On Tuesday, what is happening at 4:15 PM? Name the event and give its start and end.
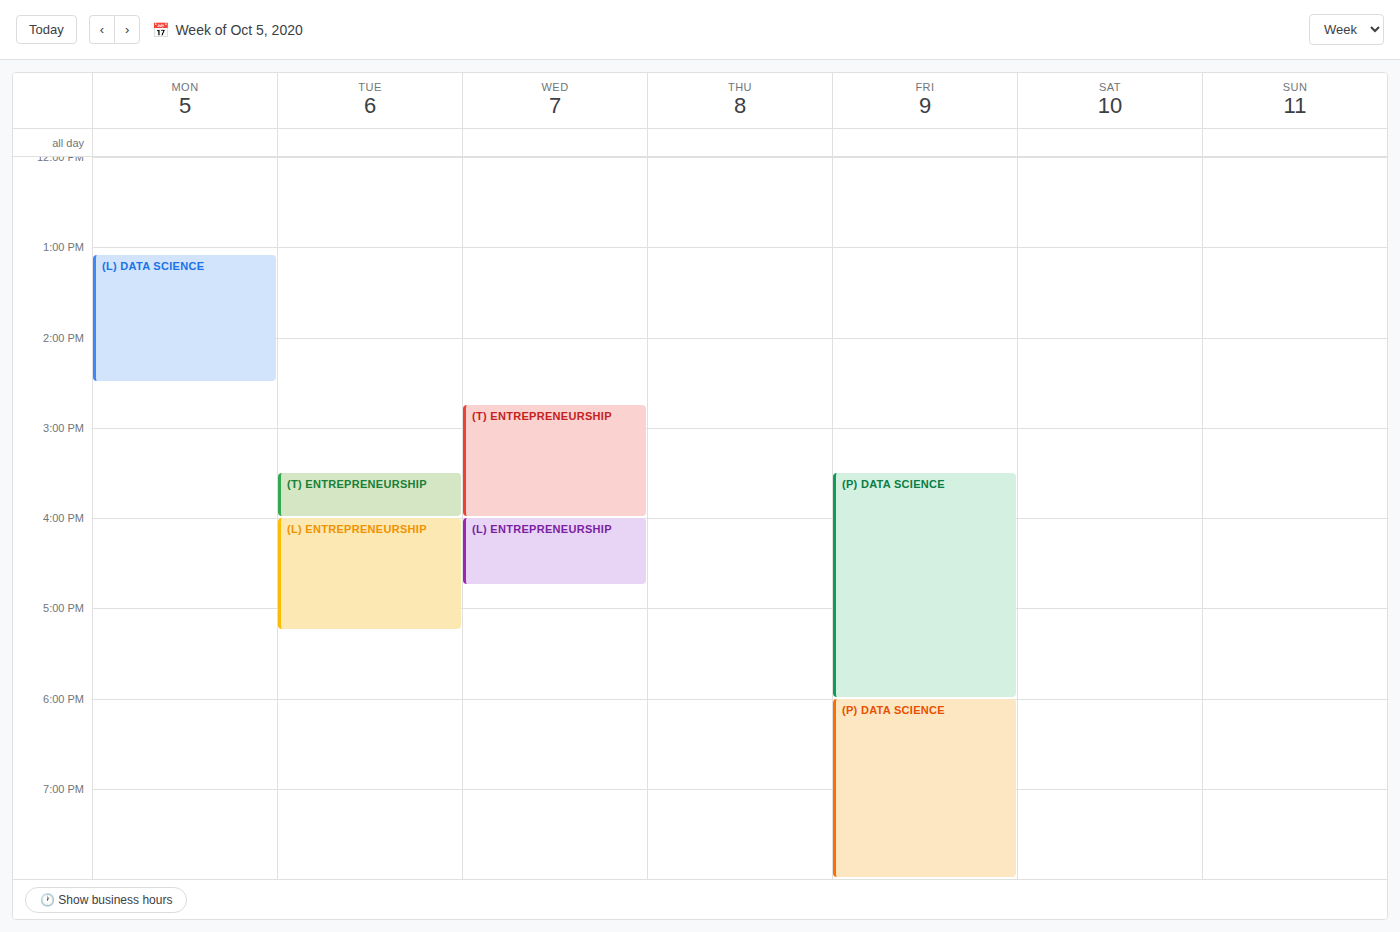
"(L) ENTREPRENEURSHIP", 4:00 PM to 5:15 PM